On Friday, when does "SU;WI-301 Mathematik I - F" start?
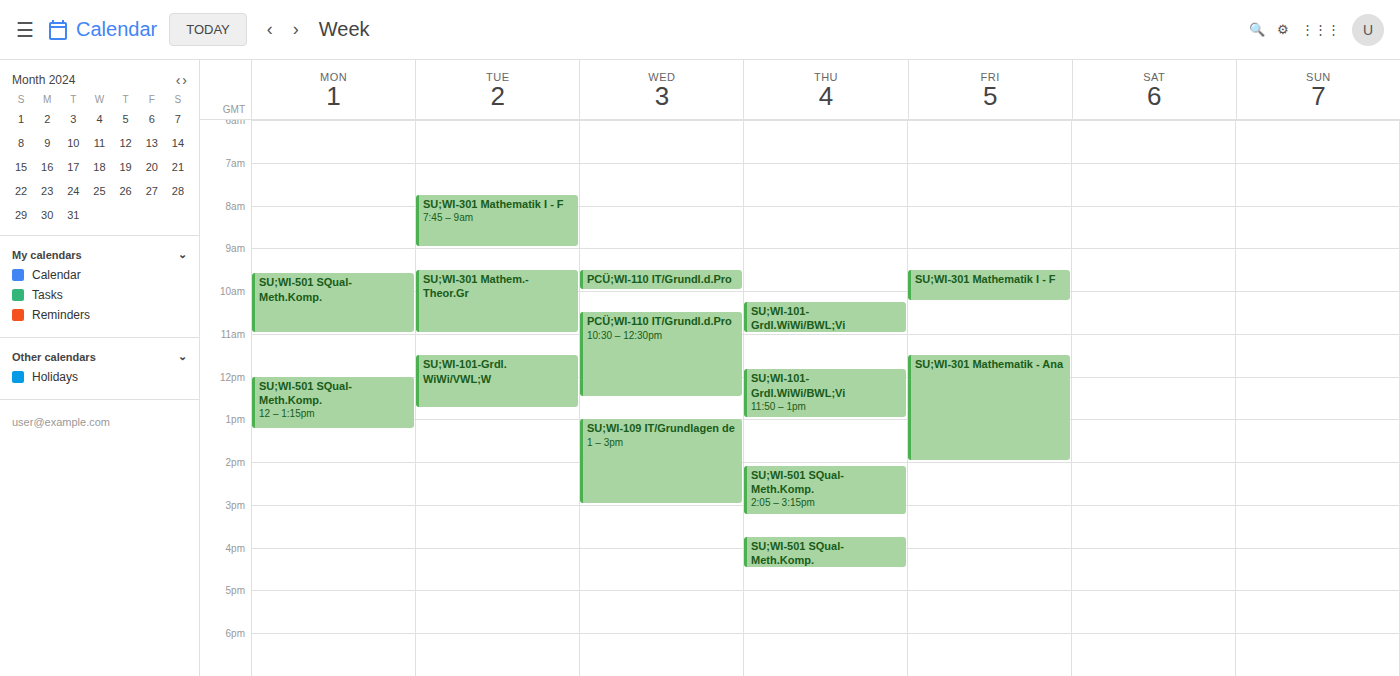
09:30